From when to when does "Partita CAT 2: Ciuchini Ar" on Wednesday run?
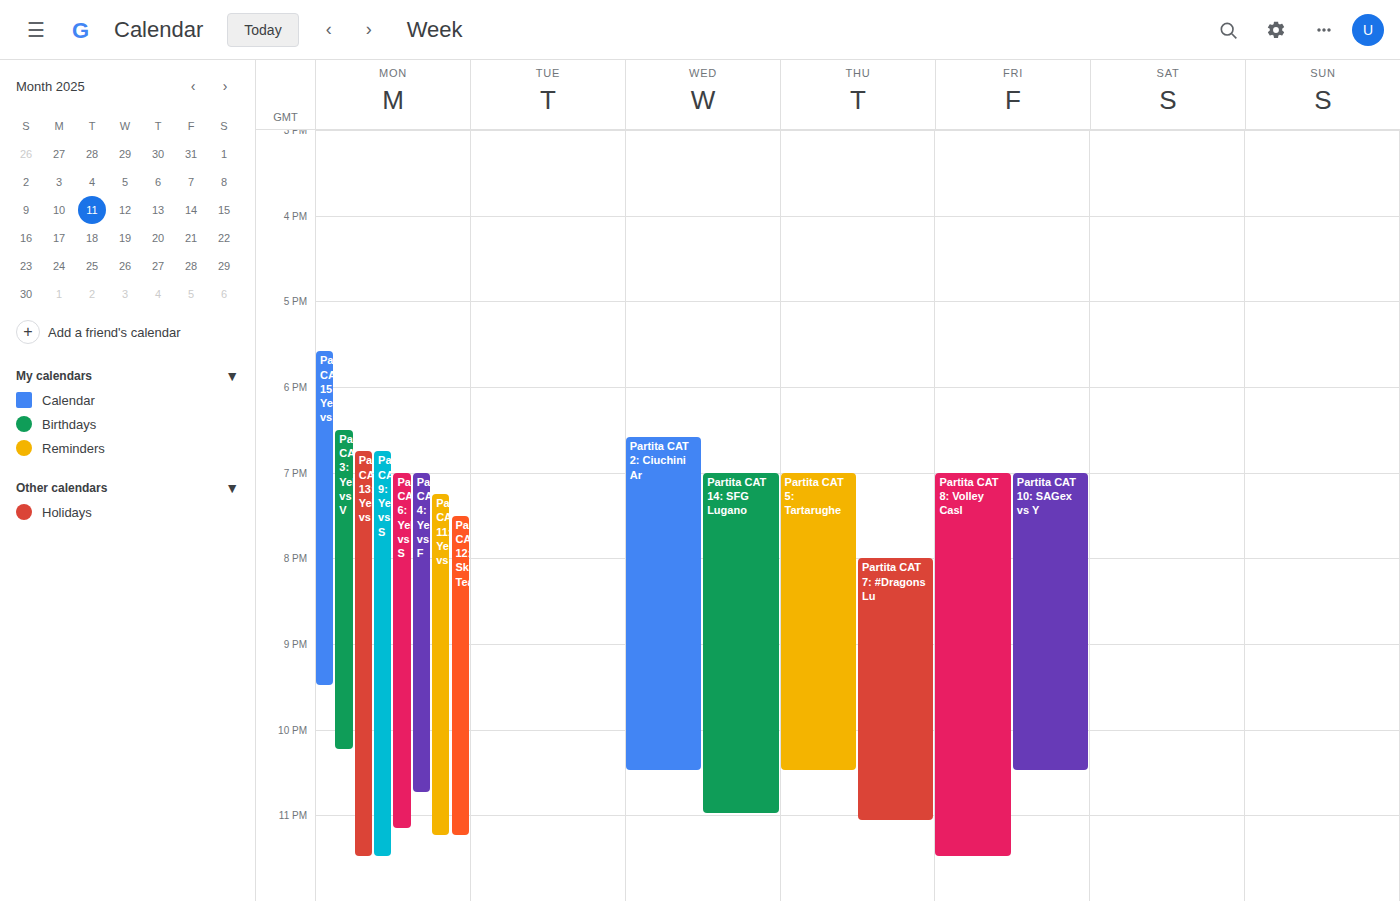
6:35 PM to 10:30 PM